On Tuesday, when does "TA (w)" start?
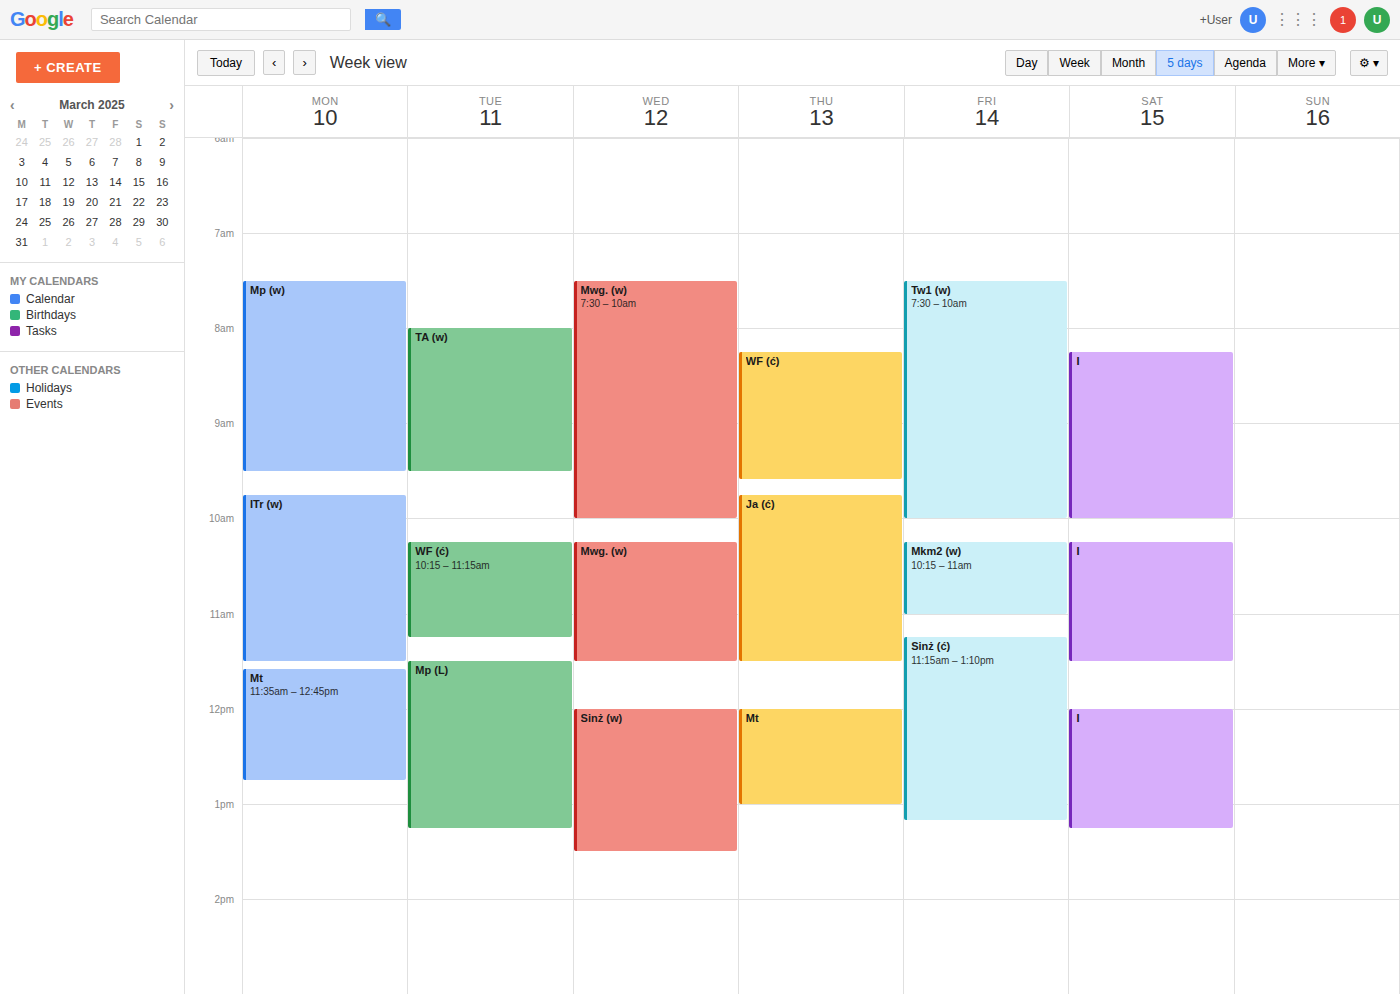
8:00 AM